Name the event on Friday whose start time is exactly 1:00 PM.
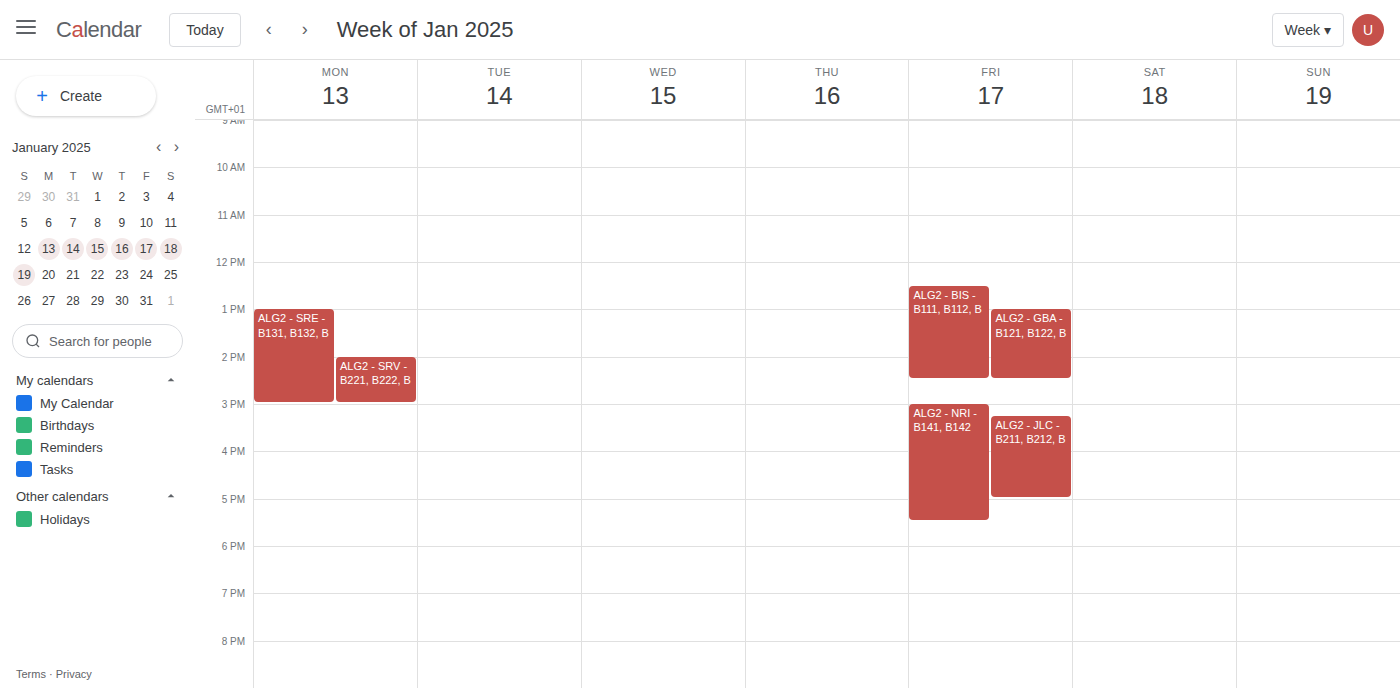
"ALG2 - GBA - B121, B122, B"